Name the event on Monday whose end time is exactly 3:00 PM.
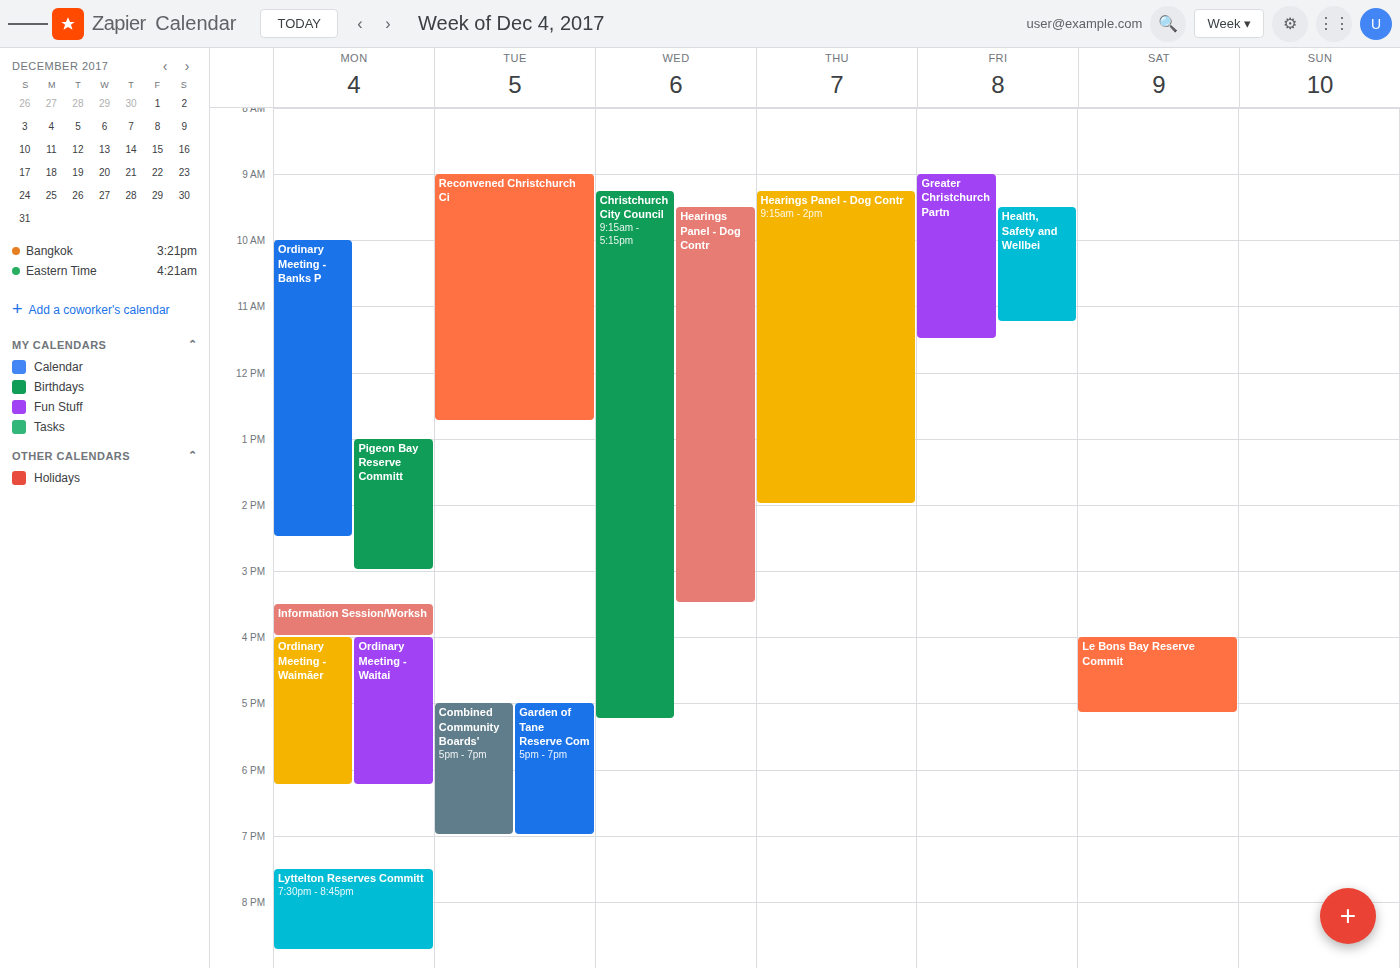
"Pigeon Bay Reserve Committ"